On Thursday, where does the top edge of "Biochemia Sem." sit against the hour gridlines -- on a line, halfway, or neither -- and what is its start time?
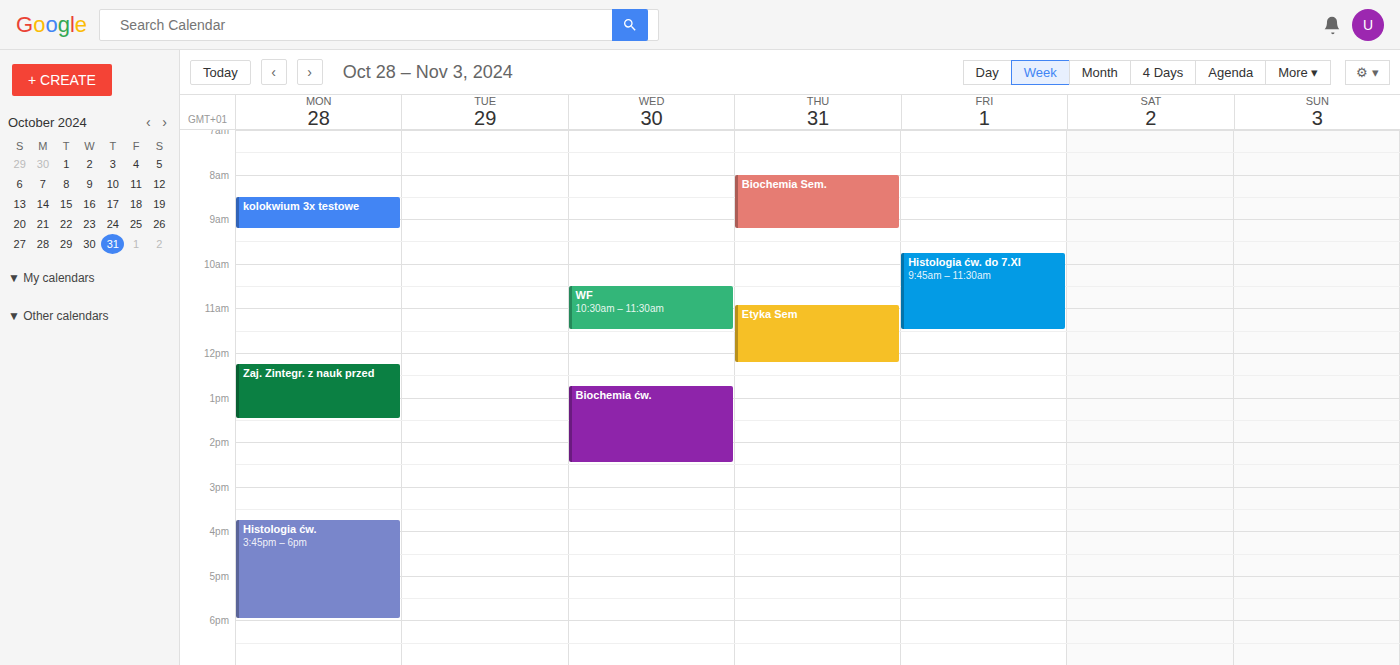
08:00 -- exactly on the 08:00 line.